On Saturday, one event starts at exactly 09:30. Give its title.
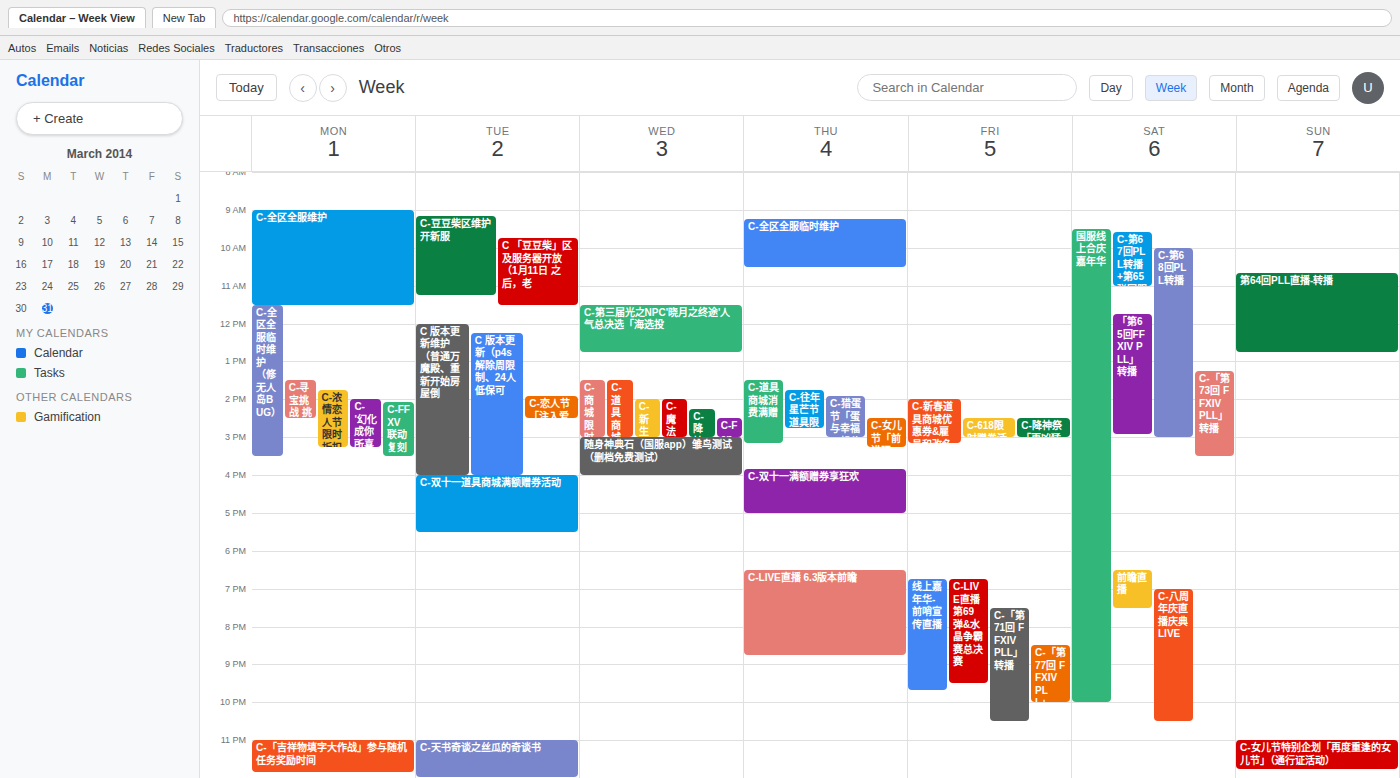
"国服线上合庆嘉年华"